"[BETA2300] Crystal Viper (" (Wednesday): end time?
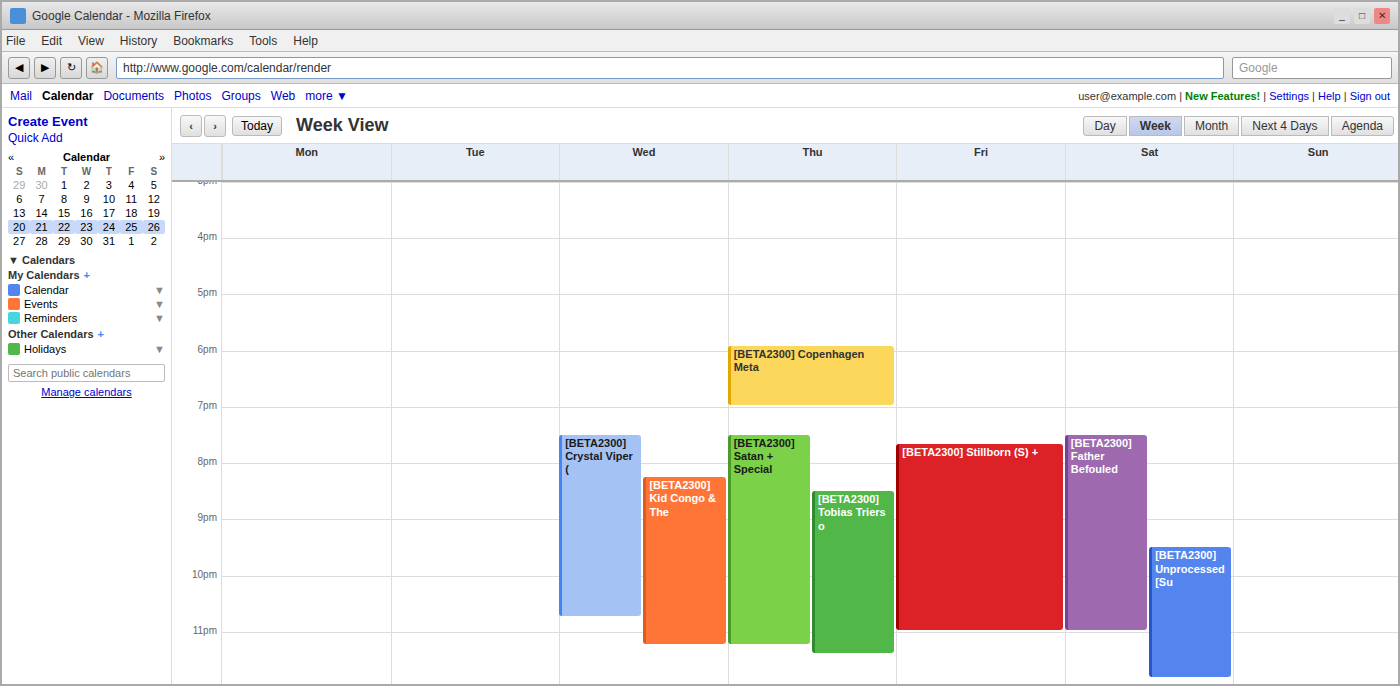
10:45 PM